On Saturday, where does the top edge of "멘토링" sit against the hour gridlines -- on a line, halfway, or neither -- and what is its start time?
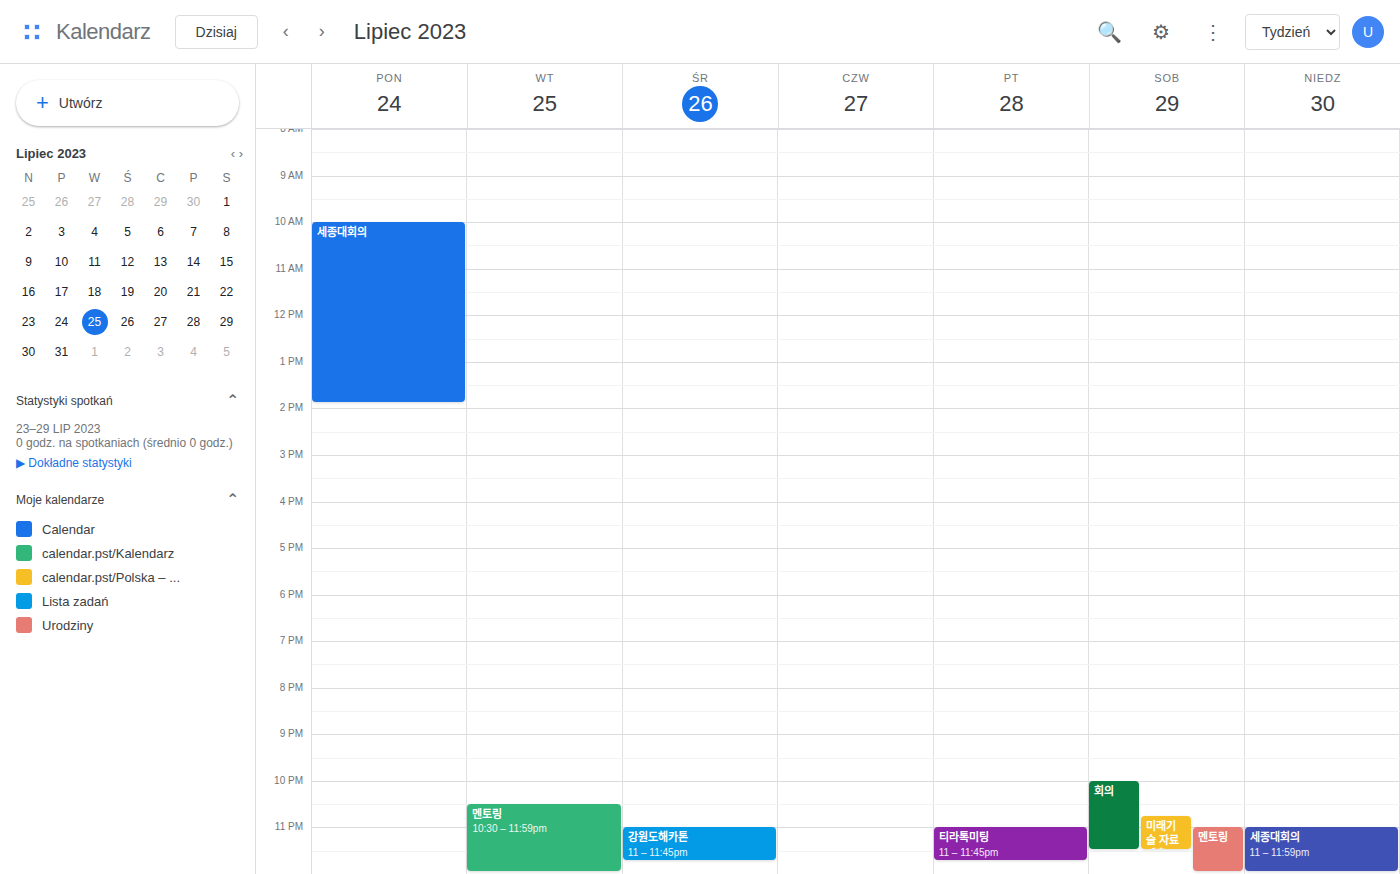
23:00 -- exactly on the 23:00 line.